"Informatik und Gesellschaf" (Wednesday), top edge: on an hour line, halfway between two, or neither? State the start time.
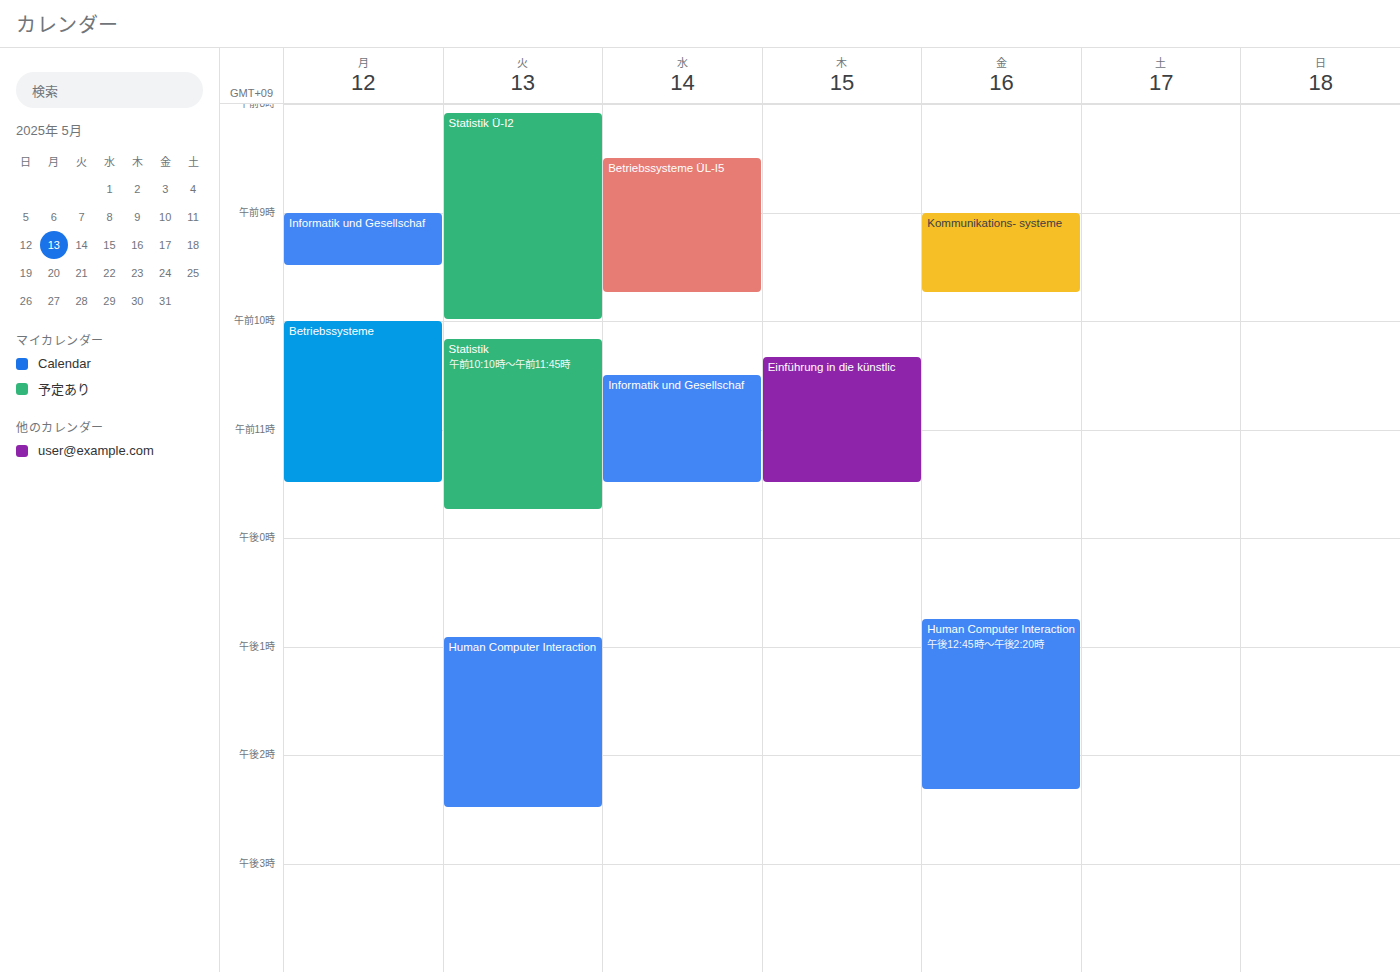
10:30 AM -- halfway between the 10 AM and 11 AM lines.